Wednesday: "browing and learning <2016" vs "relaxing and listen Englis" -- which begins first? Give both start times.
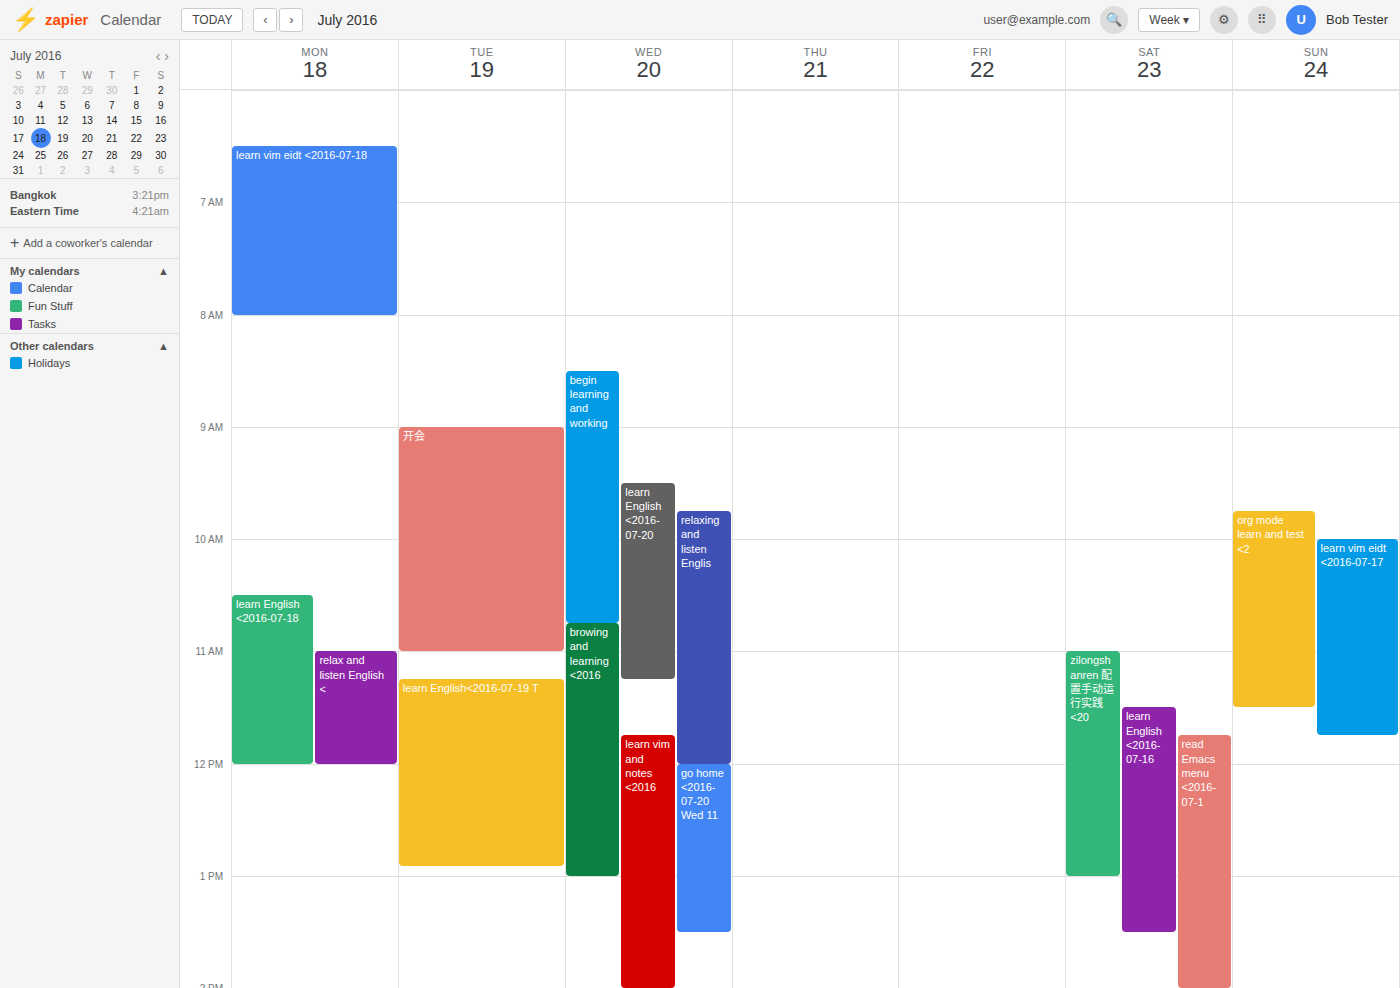
"relaxing and listen Englis" 9:45 AM; "browing and learning <2016" 10:45 AM.